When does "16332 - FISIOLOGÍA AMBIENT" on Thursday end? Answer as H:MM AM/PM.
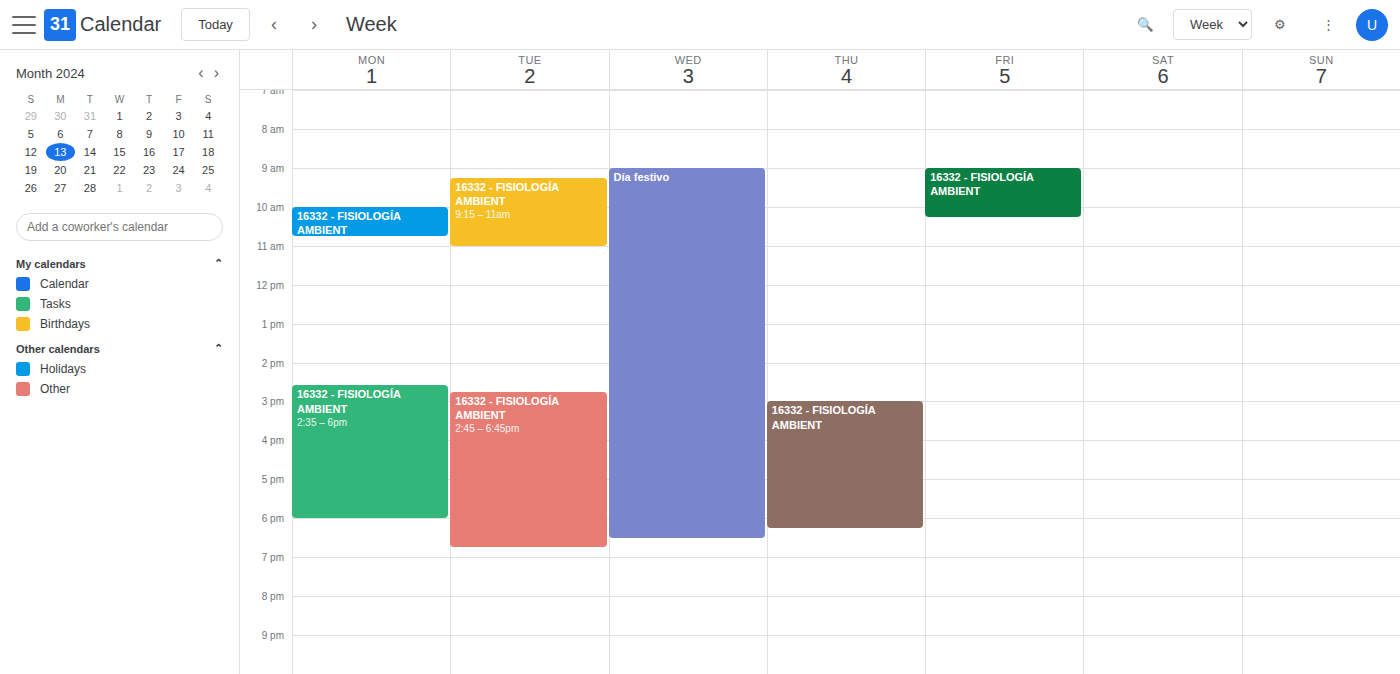
6:15 PM